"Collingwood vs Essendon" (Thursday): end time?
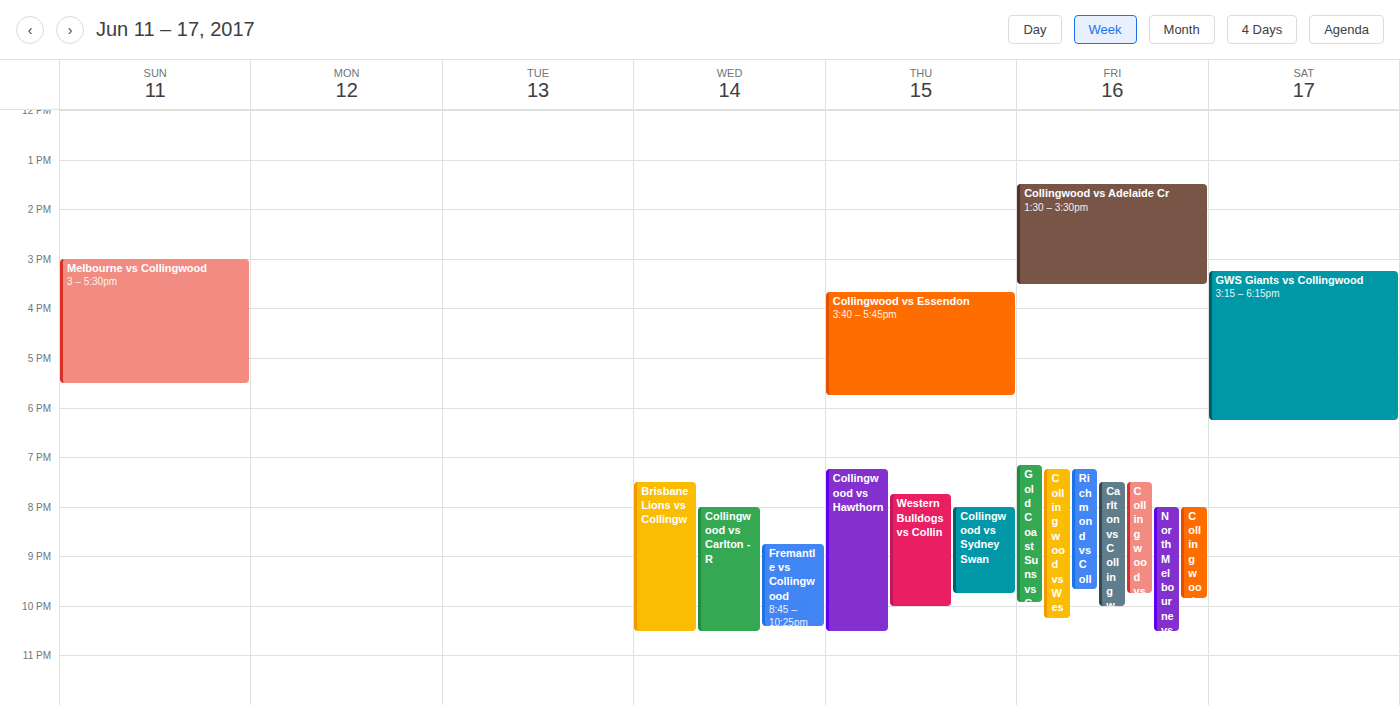
5:45 PM